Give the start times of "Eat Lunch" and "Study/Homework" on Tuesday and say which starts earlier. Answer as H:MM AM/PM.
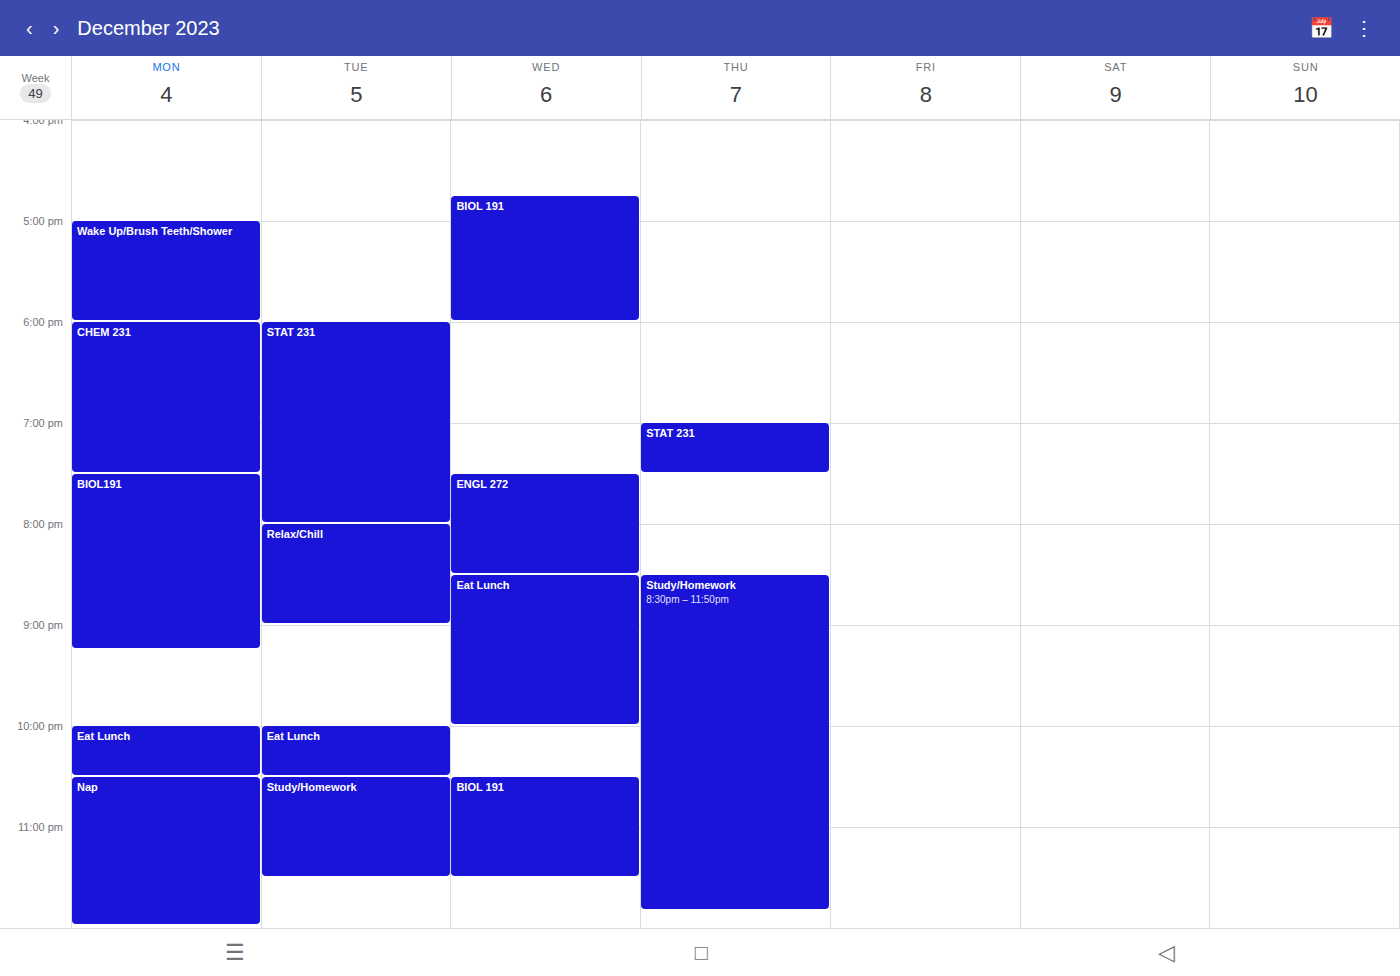
"Eat Lunch" 10:00 PM; "Study/Homework" 10:30 PM.